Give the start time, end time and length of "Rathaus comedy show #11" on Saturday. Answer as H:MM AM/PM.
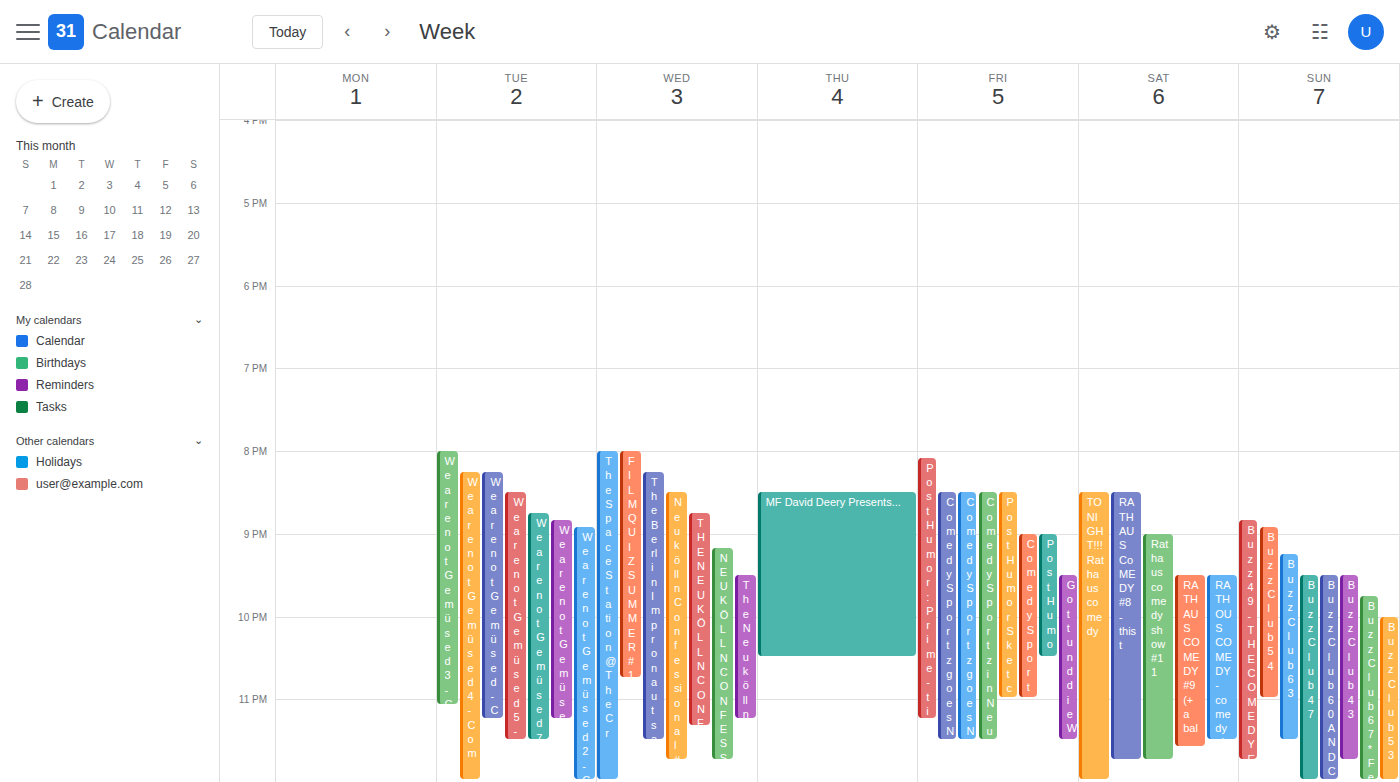
9:00 PM to 11:45 PM, 2 hours 45 minutes